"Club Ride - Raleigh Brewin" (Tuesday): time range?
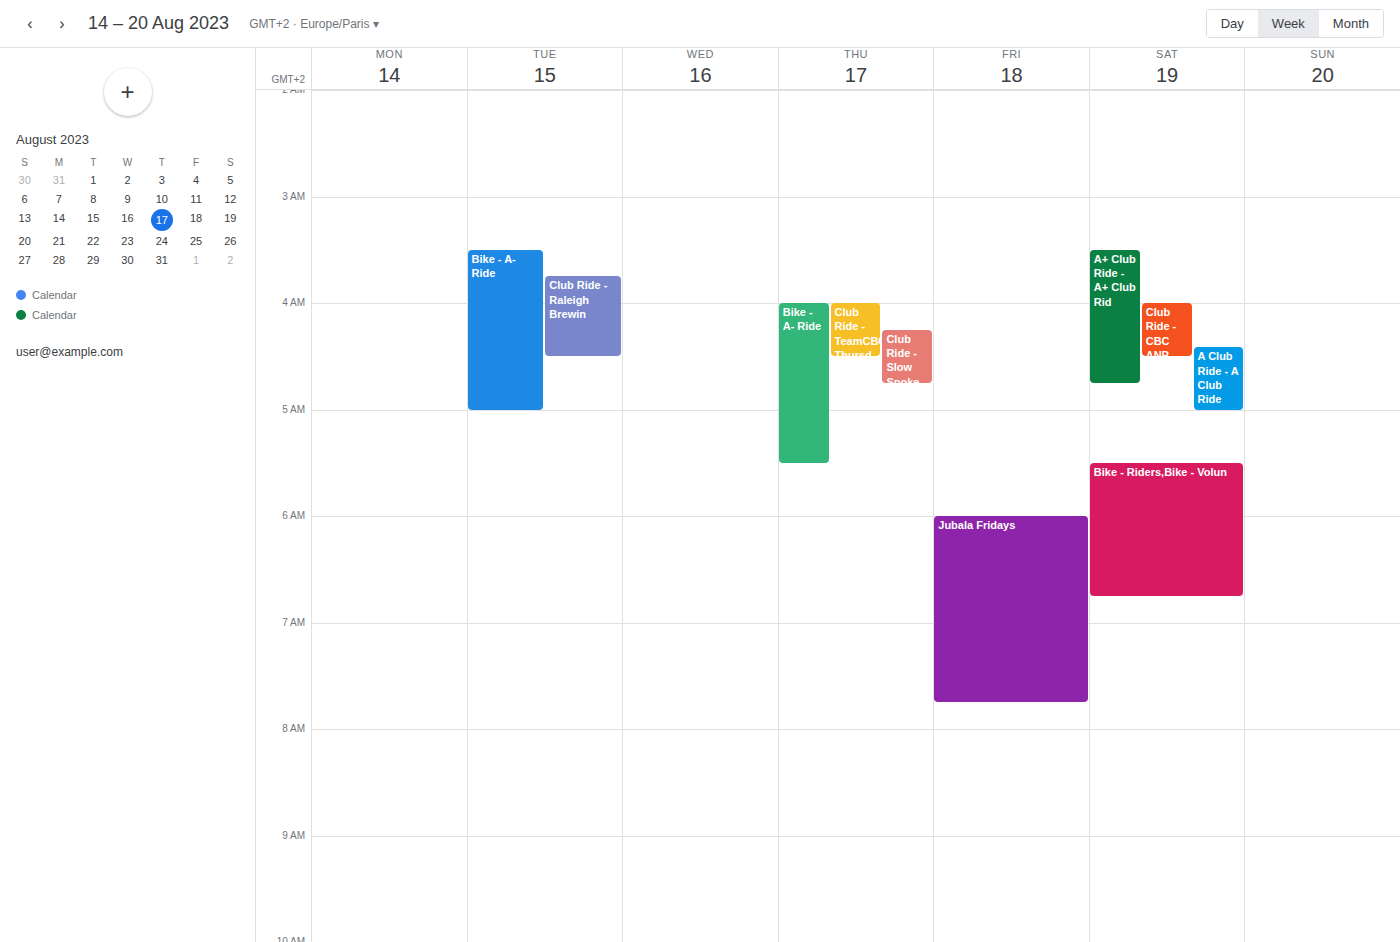
3:45 AM to 4:30 AM